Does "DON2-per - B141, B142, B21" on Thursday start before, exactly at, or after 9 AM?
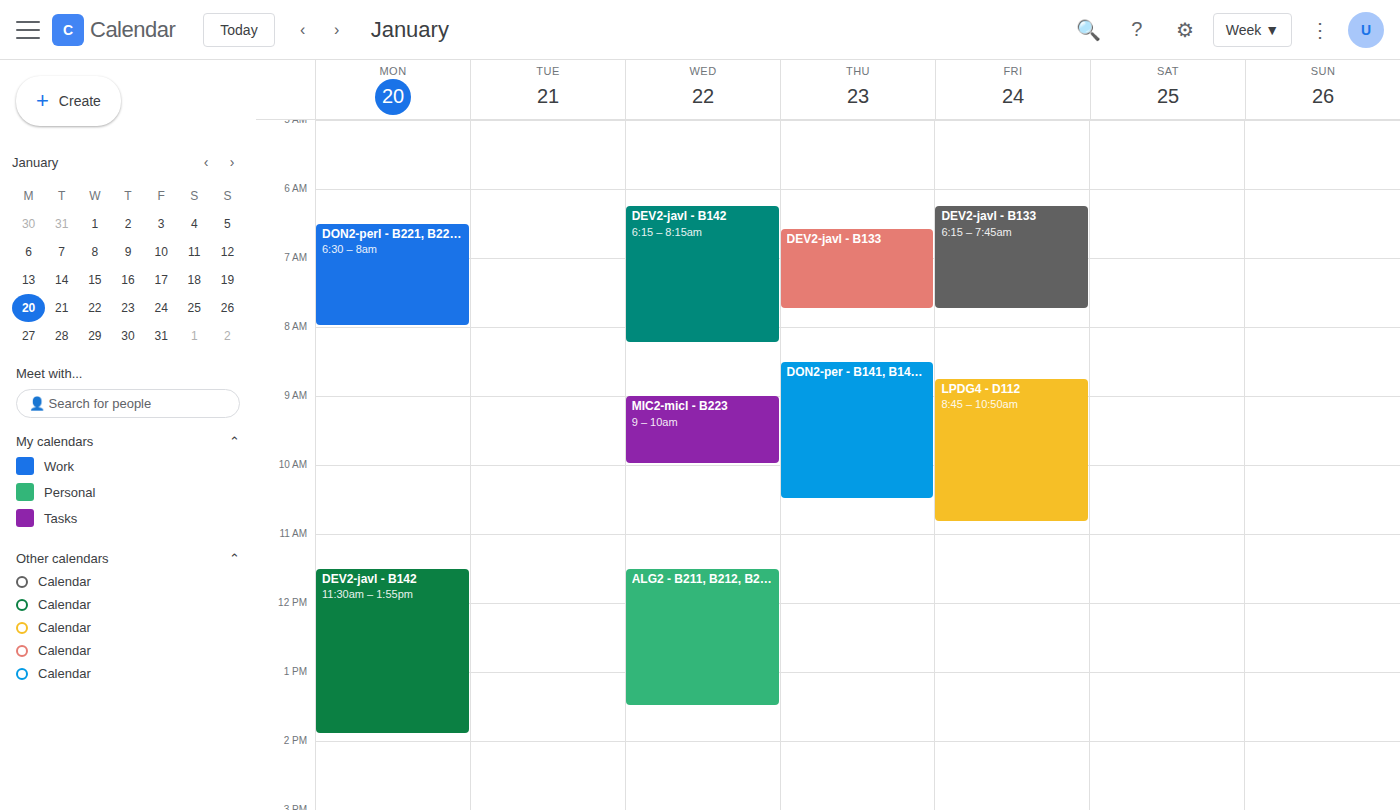
8:30 AM -- before 9 AM, 30 minutes above the 9 AM line.